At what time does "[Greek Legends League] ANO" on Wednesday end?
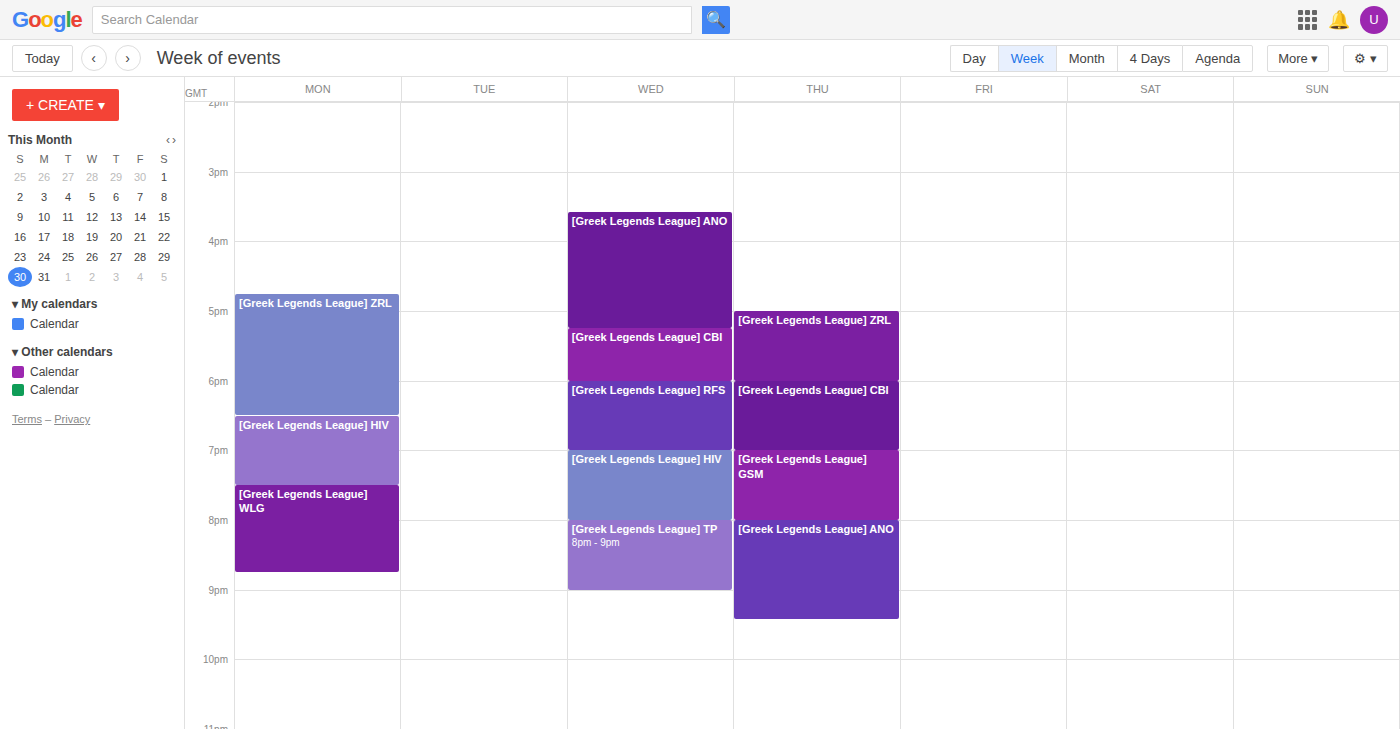
17:15